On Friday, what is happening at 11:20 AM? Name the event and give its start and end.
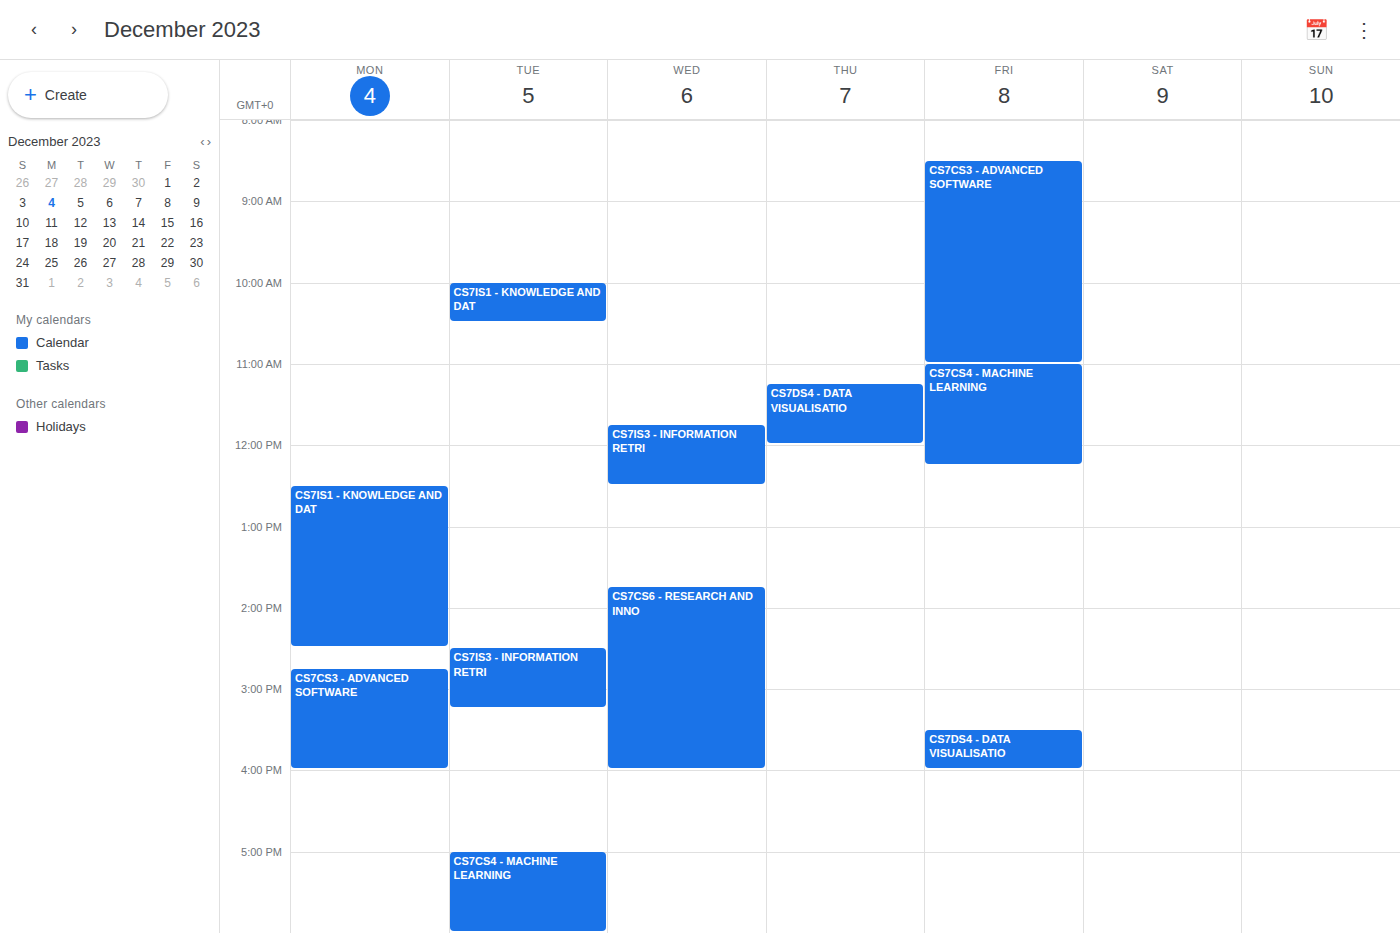
"CS7CS4 - MACHINE LEARNING", 11:00 AM to 12:15 PM